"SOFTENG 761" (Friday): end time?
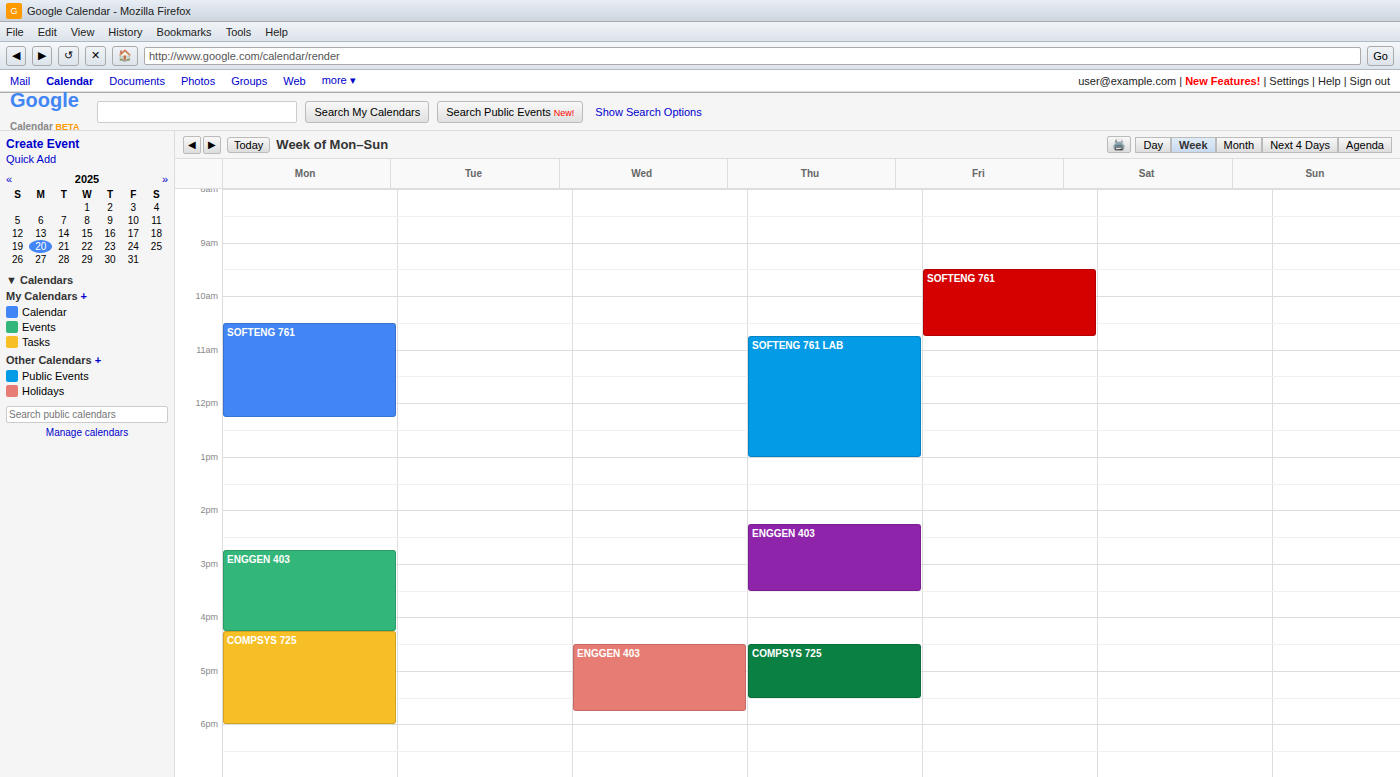
10:45 AM